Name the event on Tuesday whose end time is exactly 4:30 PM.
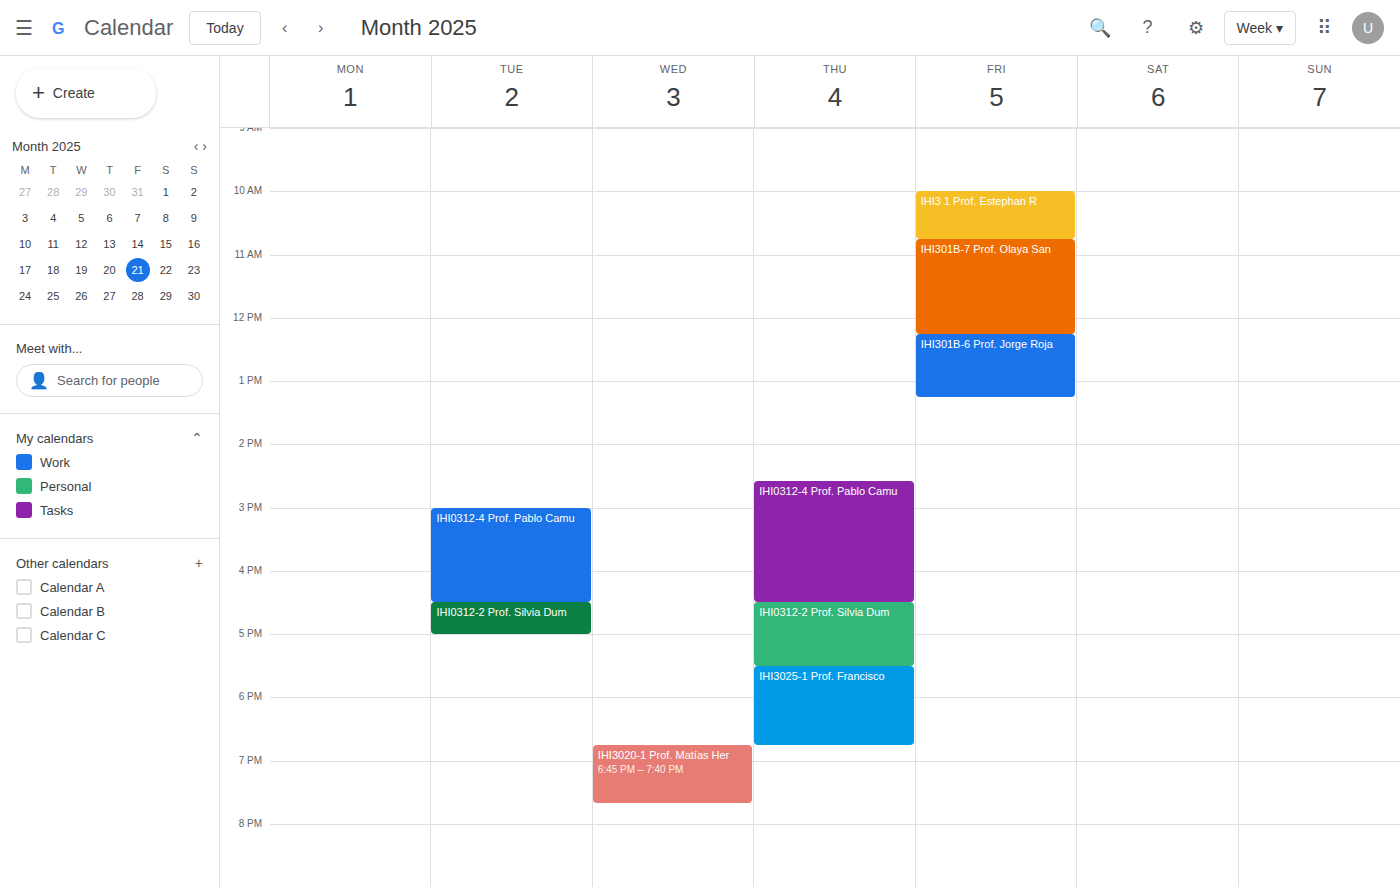
"IHI0312-4 Prof. Pablo Camu"